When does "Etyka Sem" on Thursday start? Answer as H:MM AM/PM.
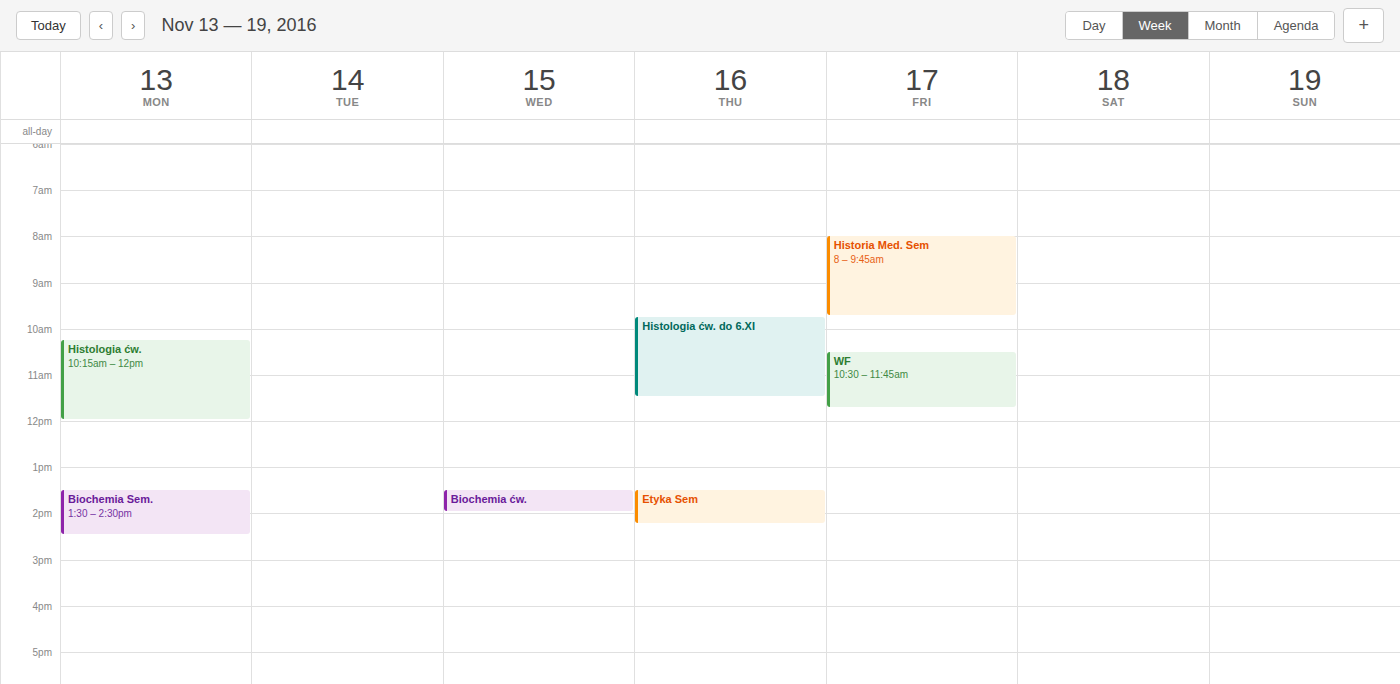
1:30 PM